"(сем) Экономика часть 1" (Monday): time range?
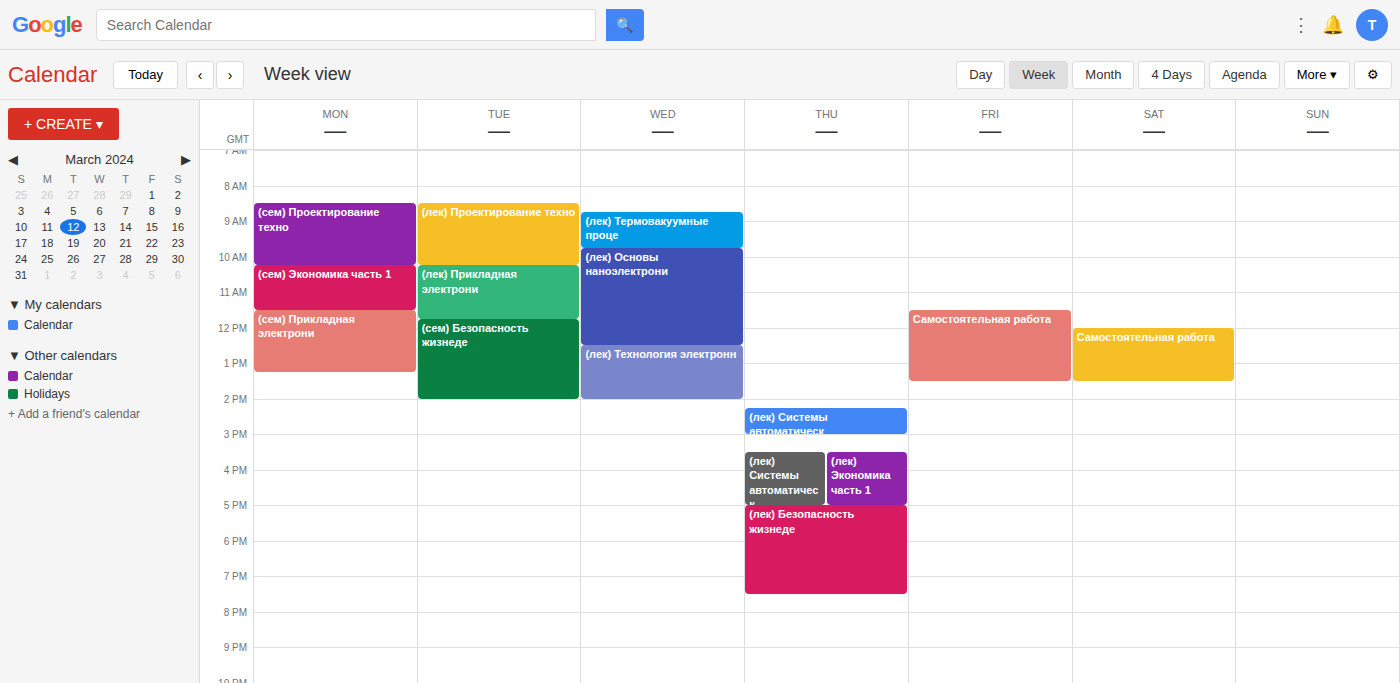
10:15 AM to 11:30 AM